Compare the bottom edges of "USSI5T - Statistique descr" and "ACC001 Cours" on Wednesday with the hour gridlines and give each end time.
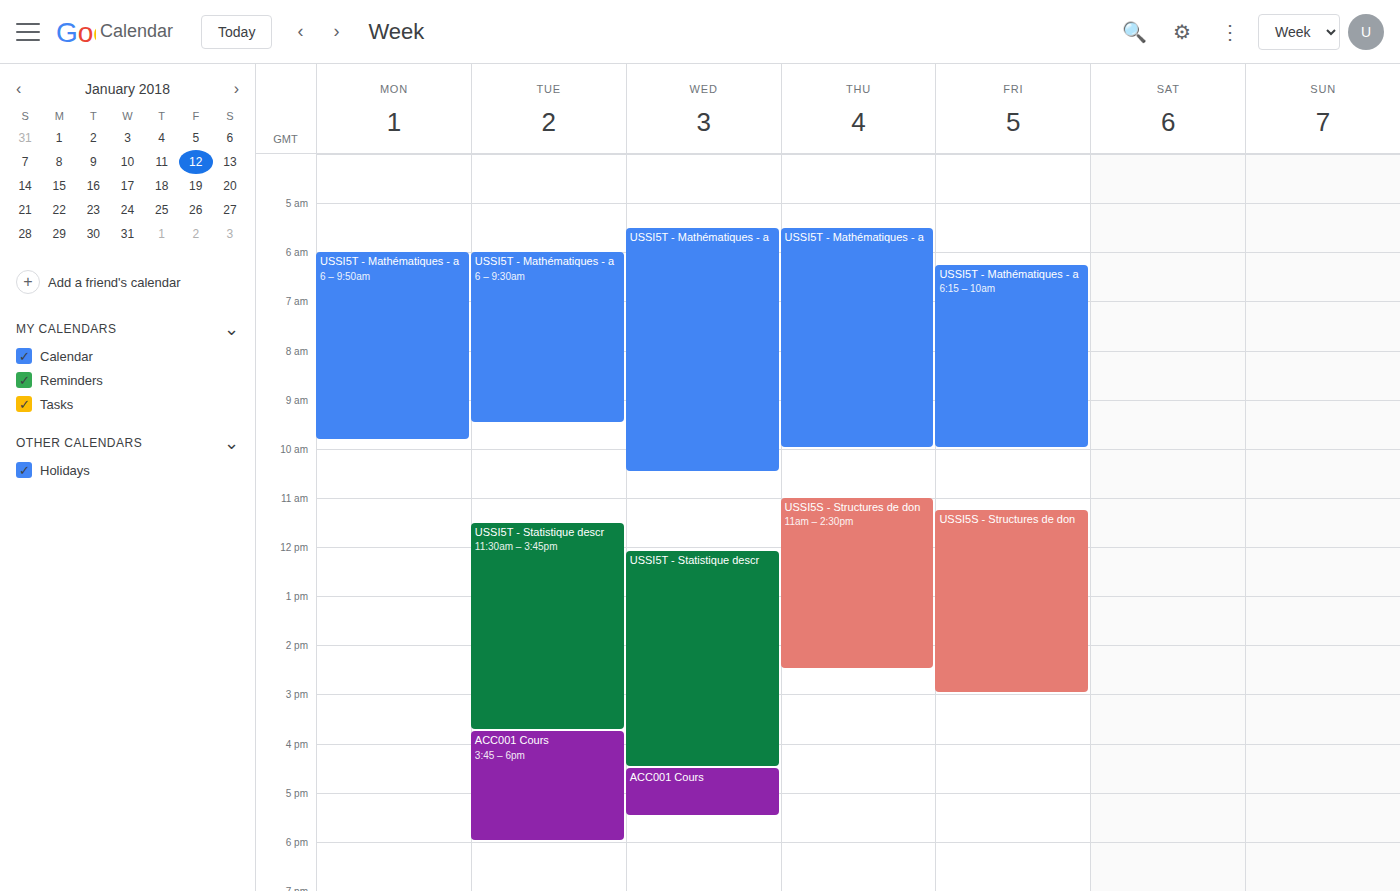
"USSI5T - Statistique descr": 4:30 PM, halfway between the 4 PM and 5 PM lines. "ACC001 Cours": 5:30 PM, halfway between the 5 PM and 6 PM lines.